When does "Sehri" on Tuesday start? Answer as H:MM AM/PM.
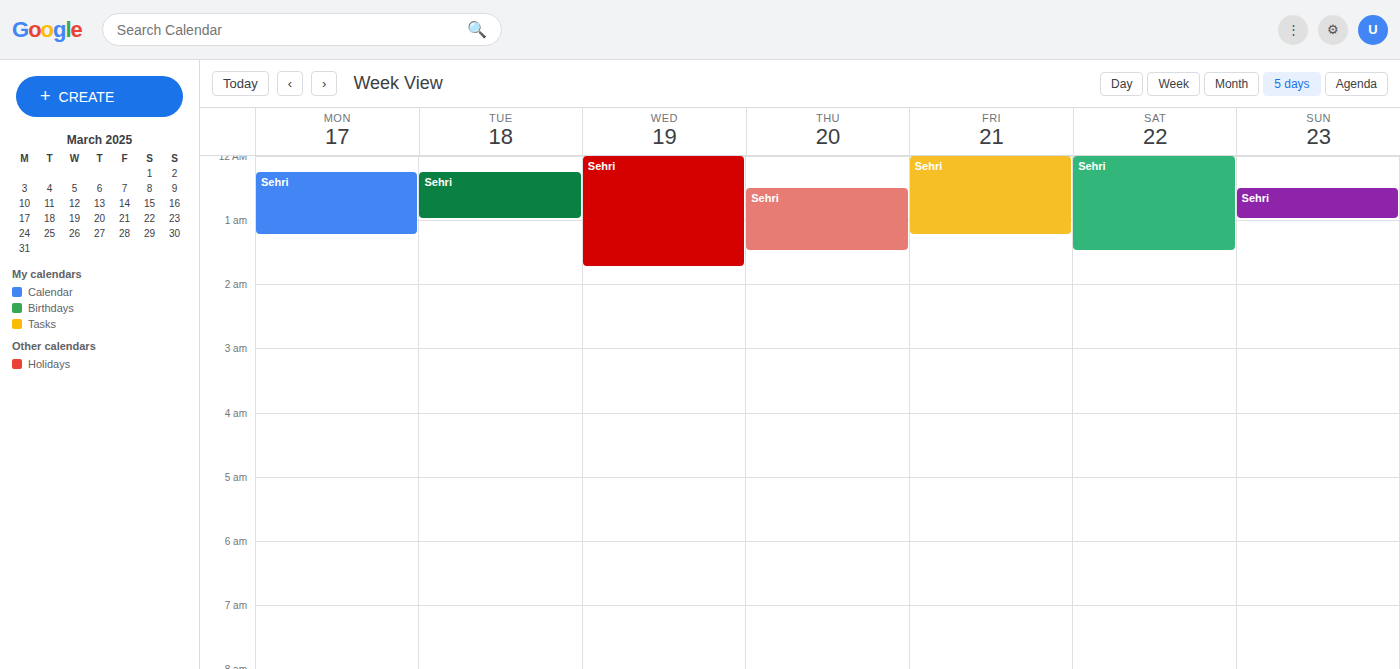
12:15 AM